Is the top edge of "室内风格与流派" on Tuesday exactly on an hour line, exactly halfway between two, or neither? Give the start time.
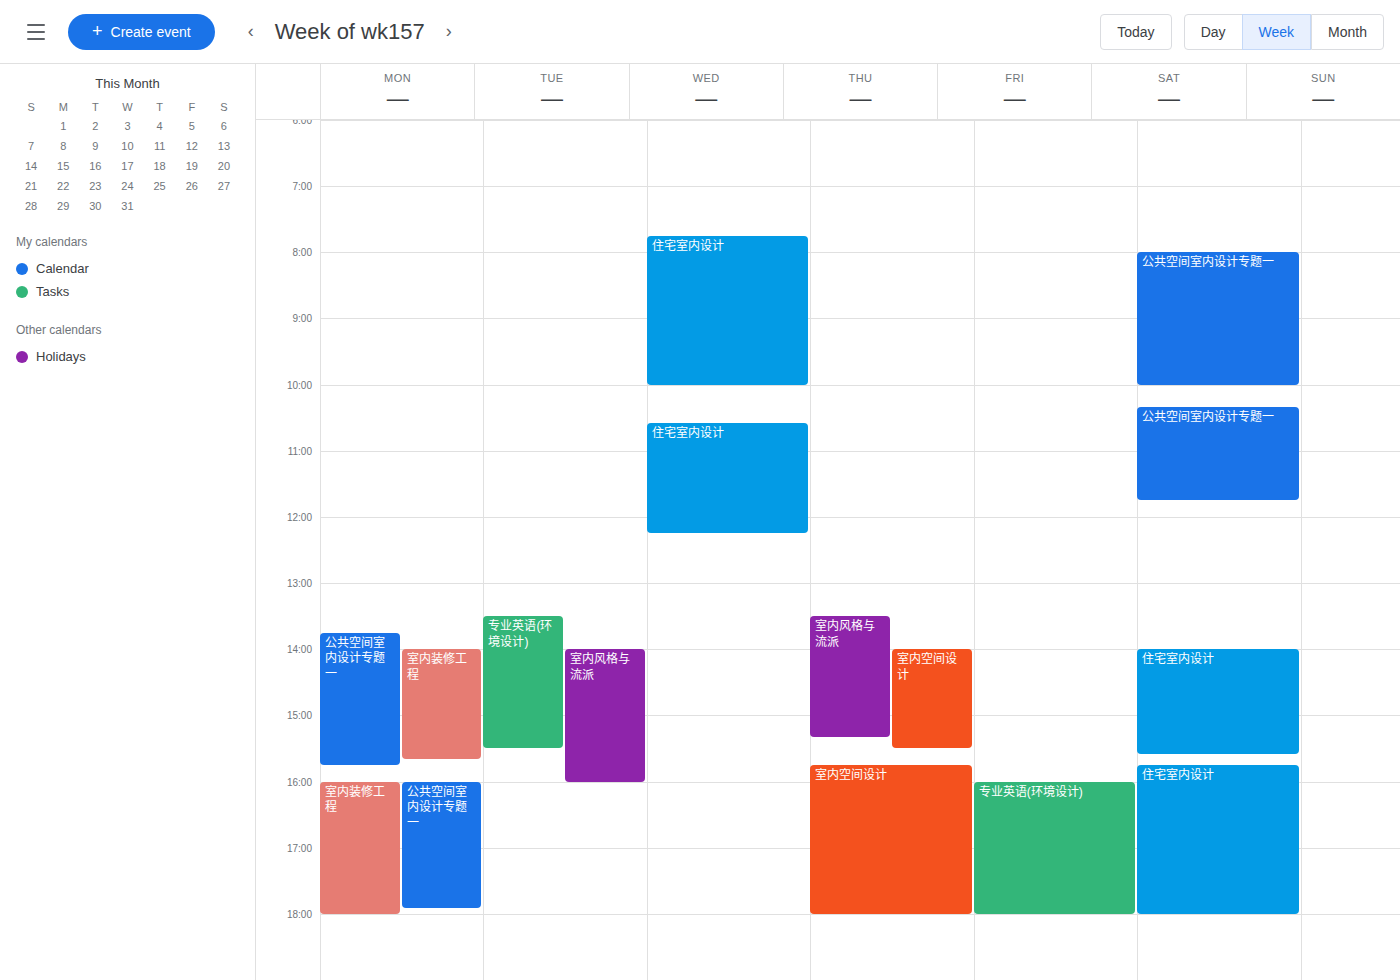
14:00 -- exactly on the 14:00 line.